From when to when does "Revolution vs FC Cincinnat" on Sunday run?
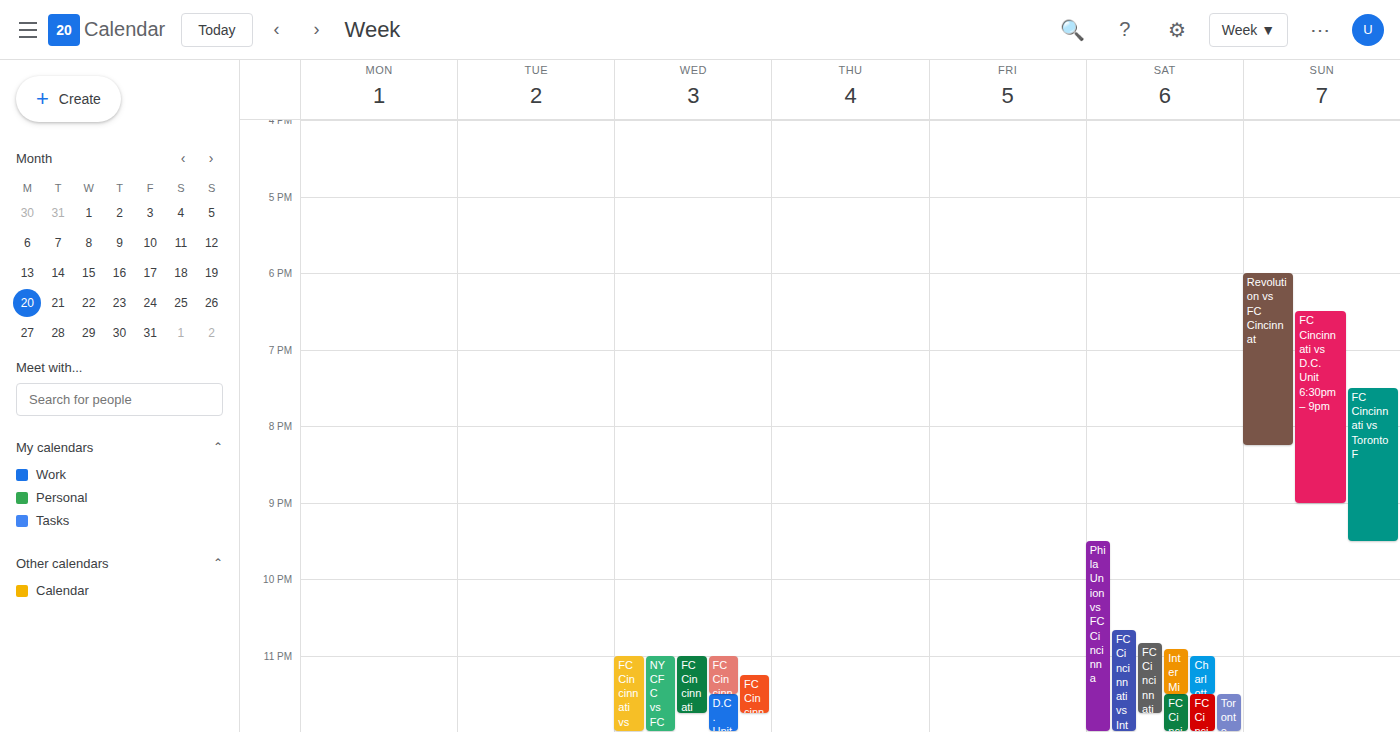
6:00 PM to 8:15 PM